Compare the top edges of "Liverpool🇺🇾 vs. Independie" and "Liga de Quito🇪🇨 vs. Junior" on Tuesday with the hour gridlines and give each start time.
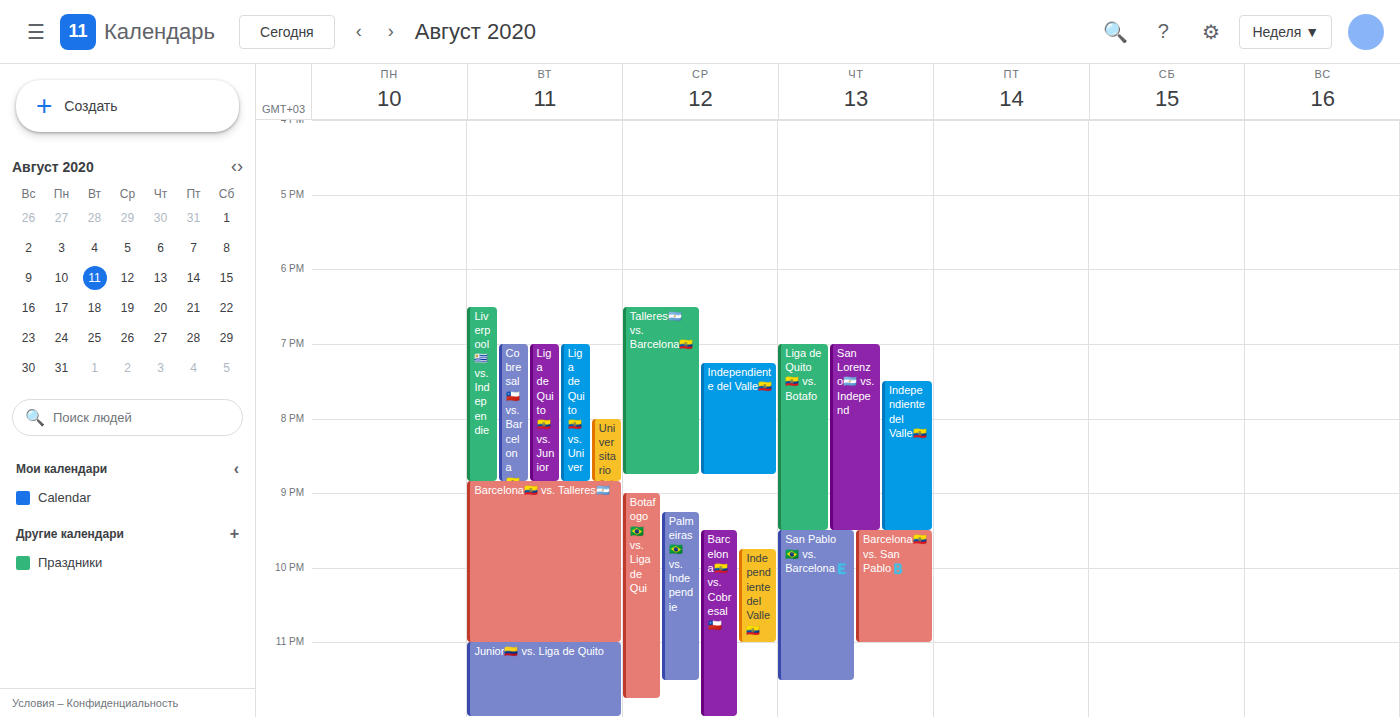
"Liverpool🇺🇾 vs. Independie": 6:30 PM, halfway between the 6 PM and 7 PM lines. "Liga de Quito🇪🇨 vs. Junior": 7:00 PM, exactly on the 7 PM line.